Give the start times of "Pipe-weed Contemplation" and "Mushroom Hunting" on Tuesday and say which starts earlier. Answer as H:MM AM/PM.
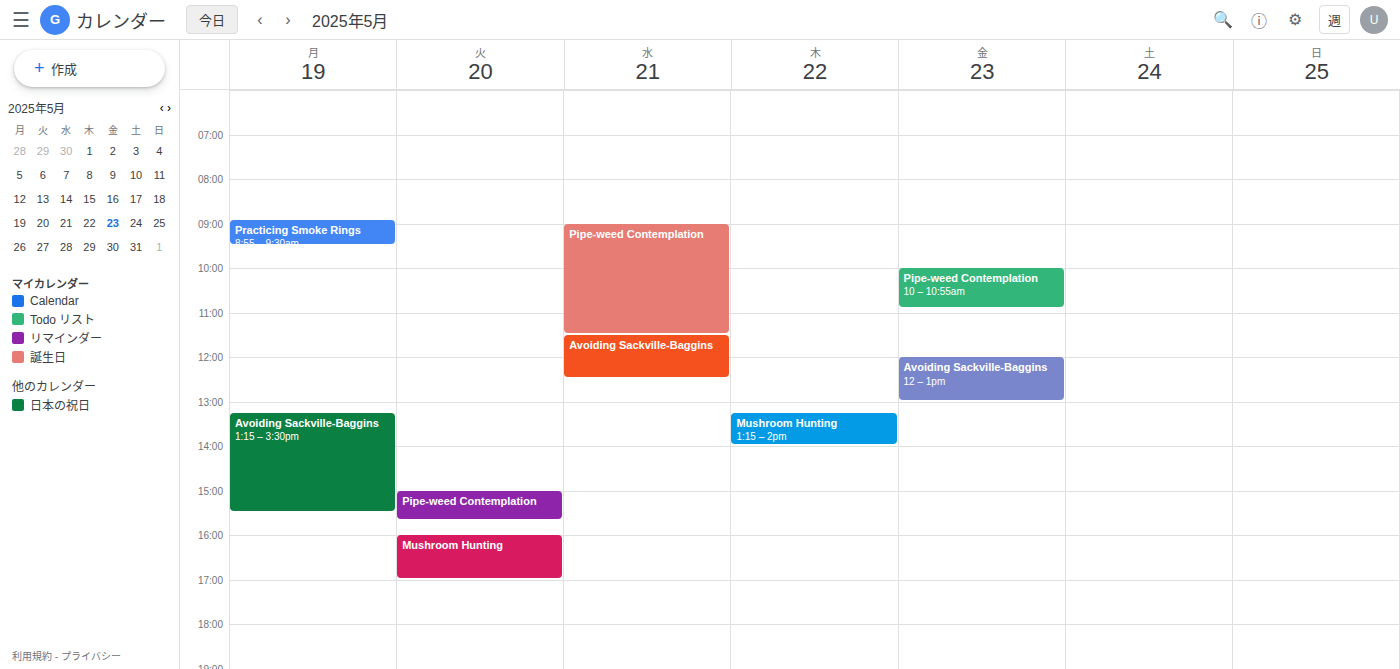
"Pipe-weed Contemplation" 3:00 PM; "Mushroom Hunting" 4:00 PM.